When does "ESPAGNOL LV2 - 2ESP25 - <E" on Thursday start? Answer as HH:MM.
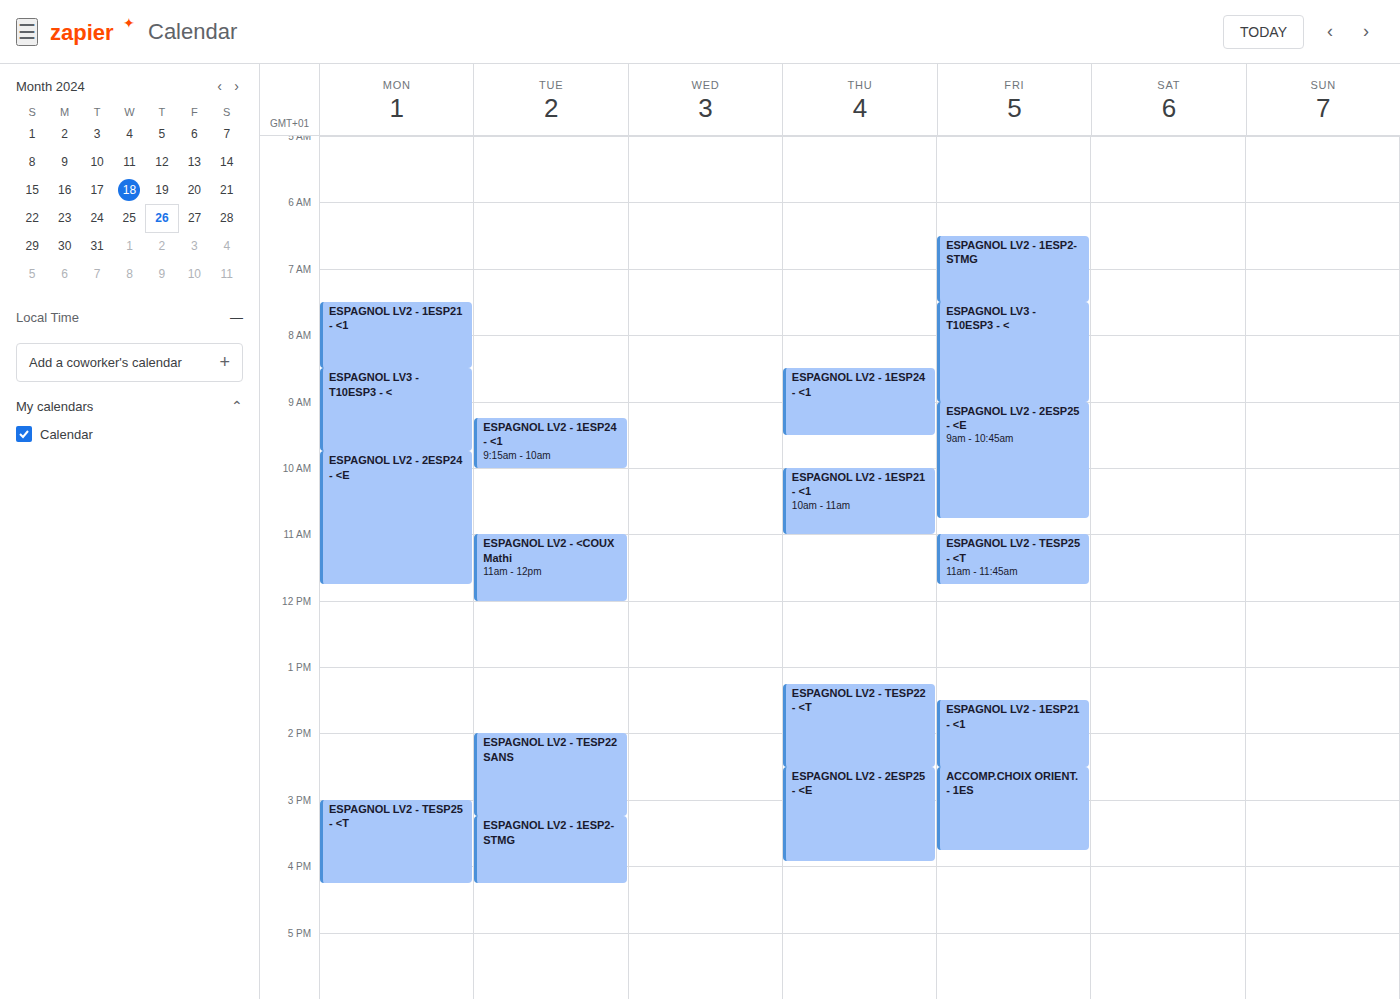
14:30